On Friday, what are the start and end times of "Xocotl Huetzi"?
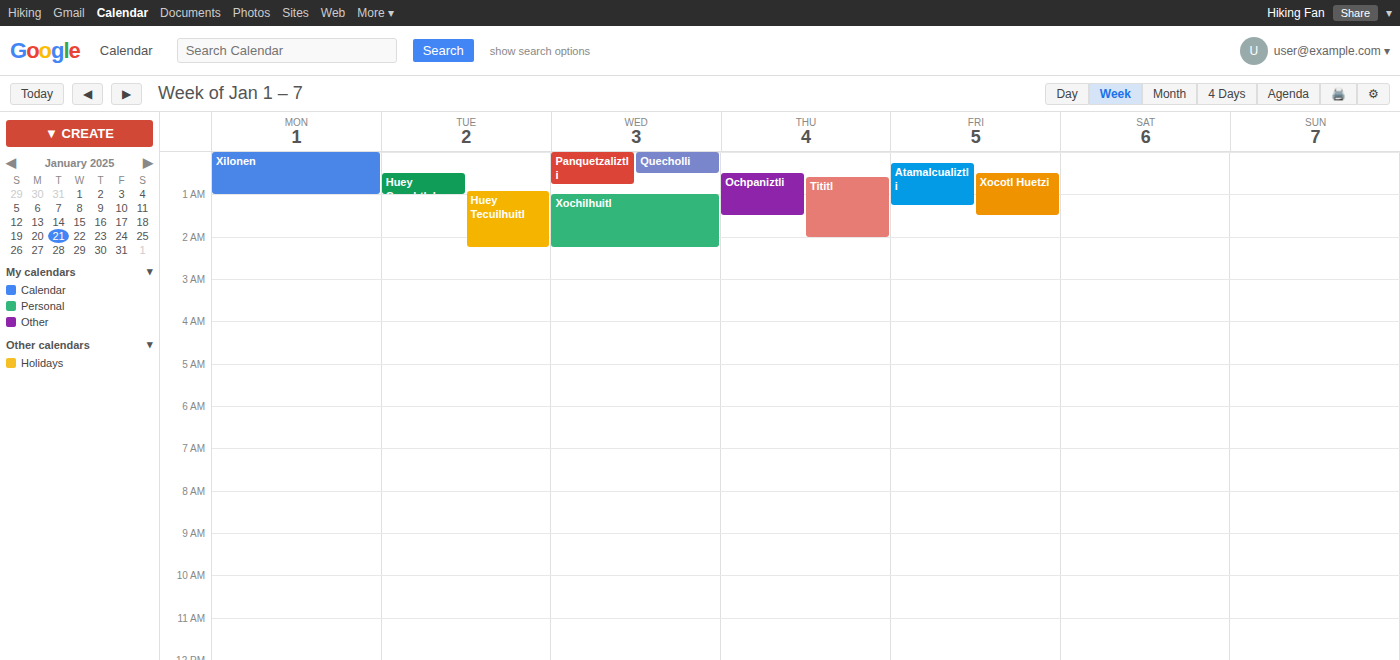
00:30 to 01:30